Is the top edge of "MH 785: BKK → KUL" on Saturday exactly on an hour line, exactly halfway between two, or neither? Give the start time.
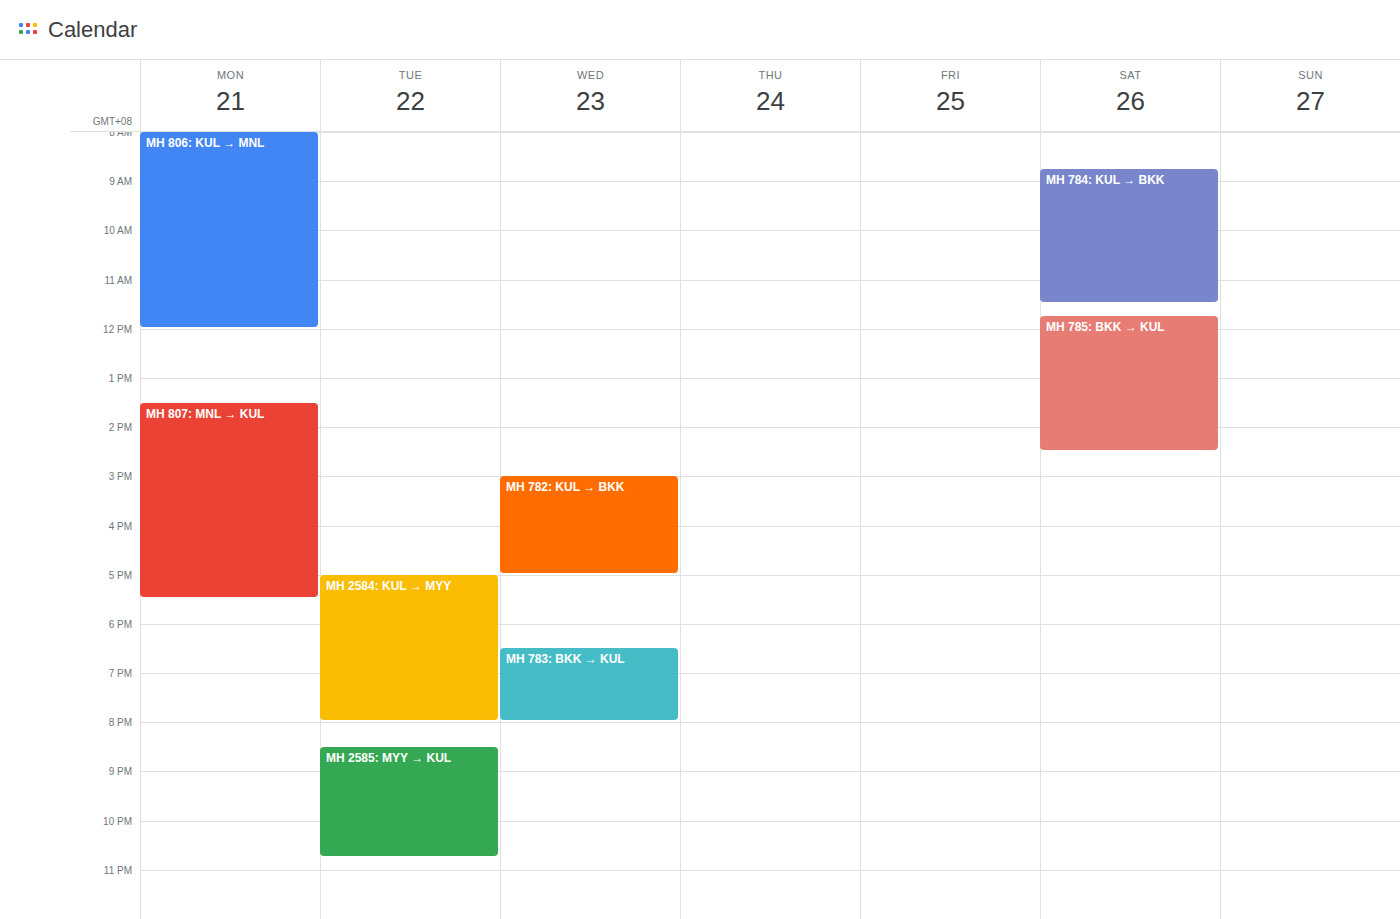
11:45 AM -- neither: three quarters of the way from the 11 AM line to the 12 PM line.